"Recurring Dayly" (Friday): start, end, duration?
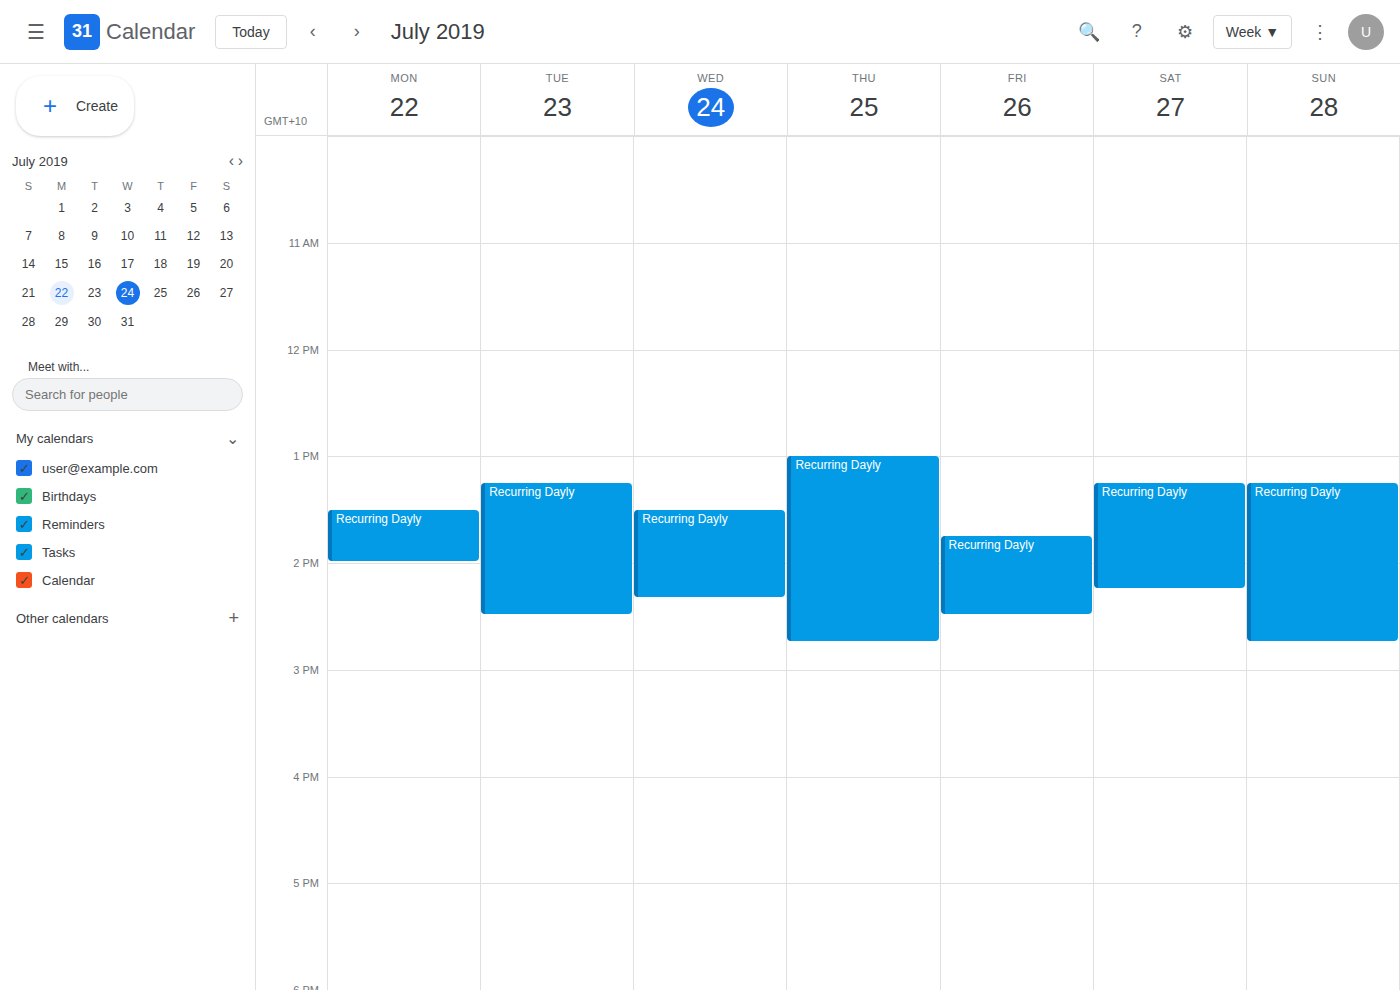
1:45 PM to 2:30 PM, 45 minutes